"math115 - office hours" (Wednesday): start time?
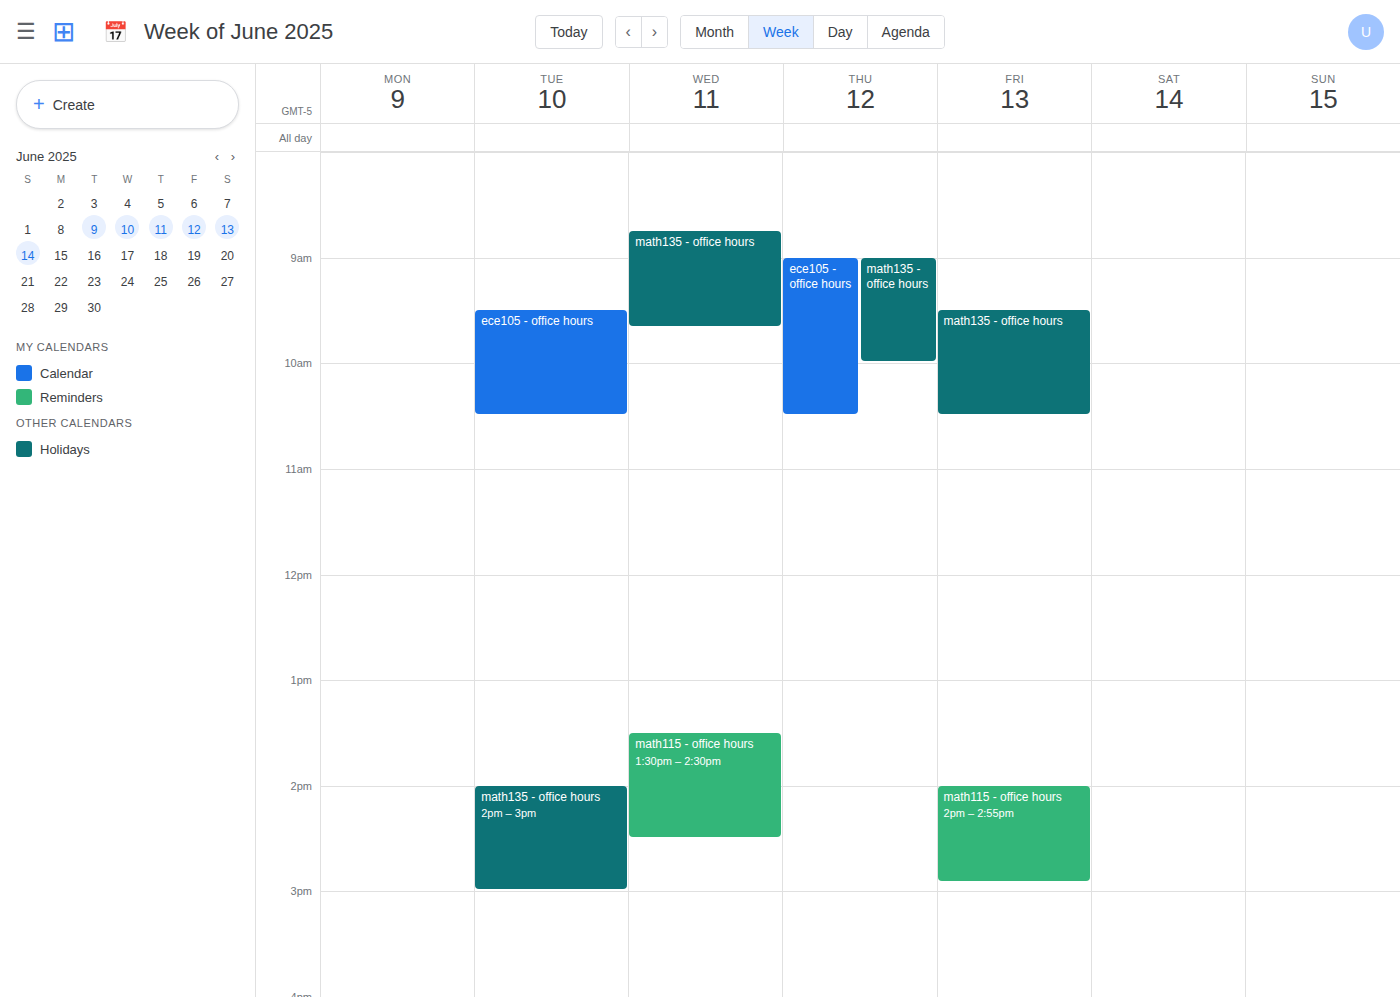
1:30 PM